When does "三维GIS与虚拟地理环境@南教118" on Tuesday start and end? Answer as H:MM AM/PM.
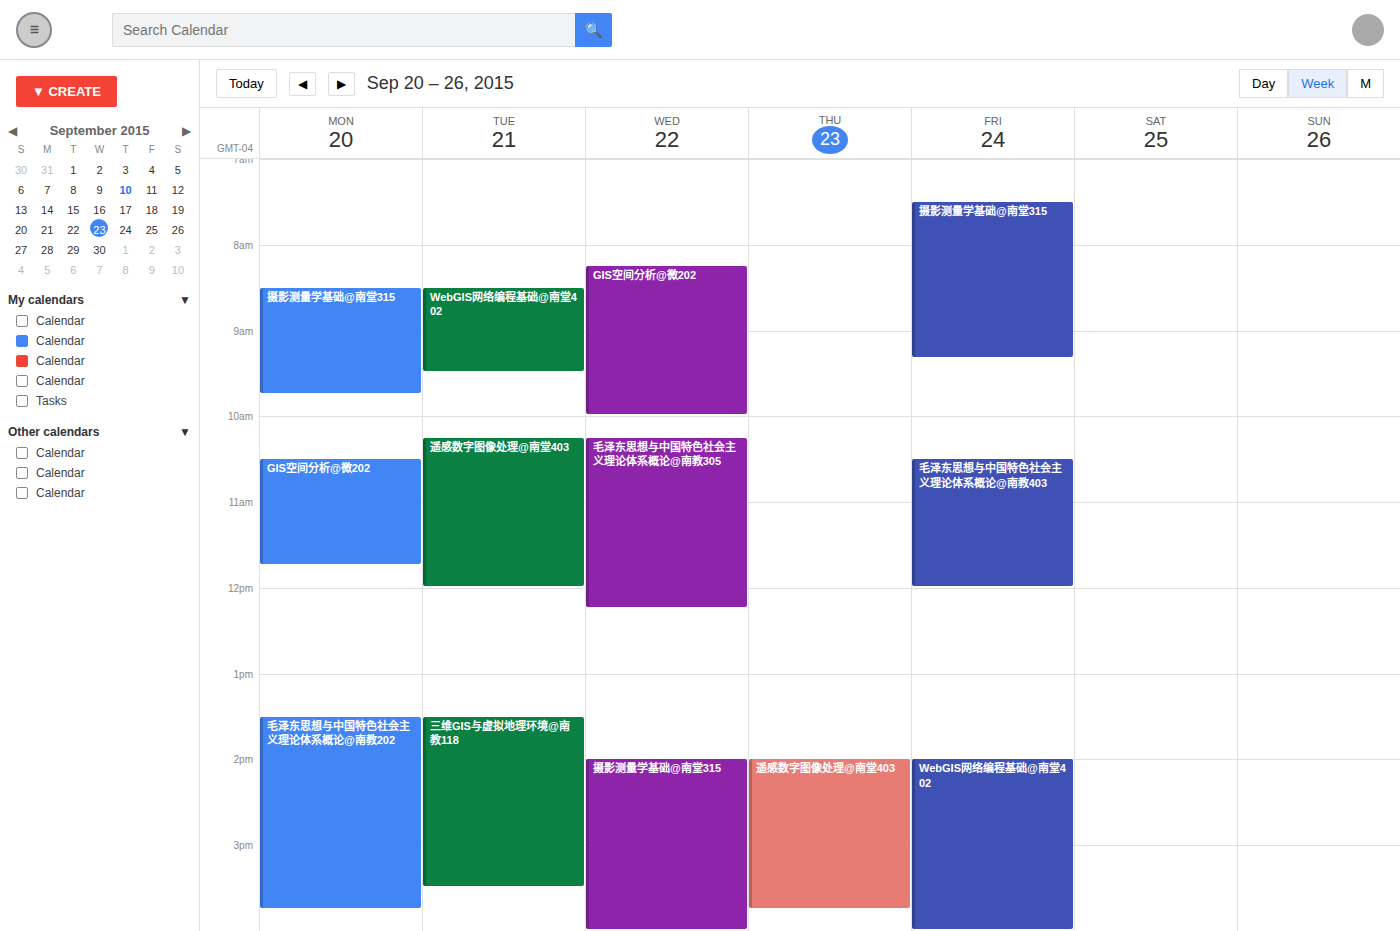
1:30 PM to 3:30 PM